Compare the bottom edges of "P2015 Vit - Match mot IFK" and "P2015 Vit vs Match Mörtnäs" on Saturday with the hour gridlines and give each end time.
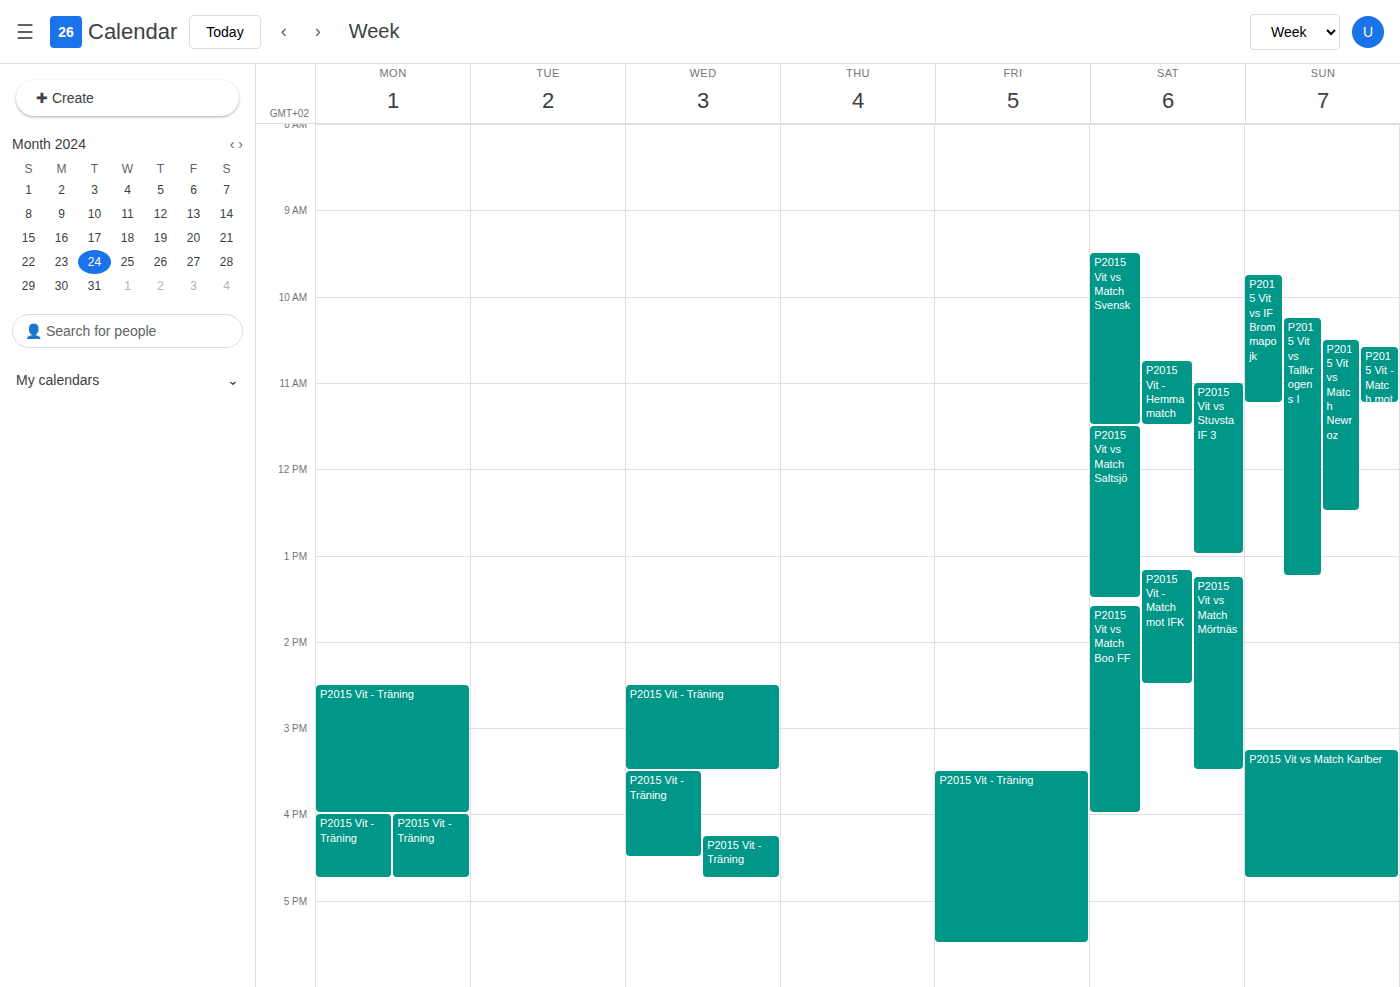
"P2015 Vit - Match mot IFK": 2:30 PM, halfway between the 2 PM and 3 PM lines. "P2015 Vit vs Match Mörtnäs": 3:30 PM, halfway between the 3 PM and 4 PM lines.